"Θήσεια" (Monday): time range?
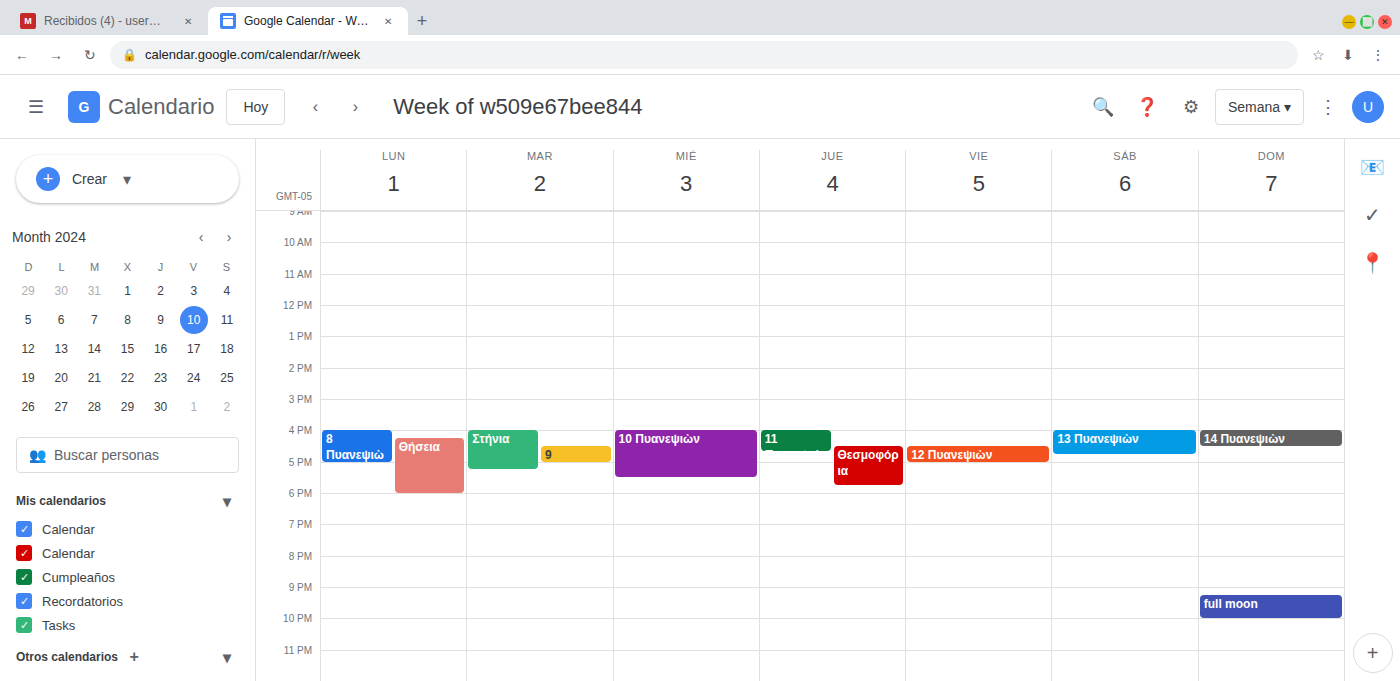
4:15 PM to 6:00 PM